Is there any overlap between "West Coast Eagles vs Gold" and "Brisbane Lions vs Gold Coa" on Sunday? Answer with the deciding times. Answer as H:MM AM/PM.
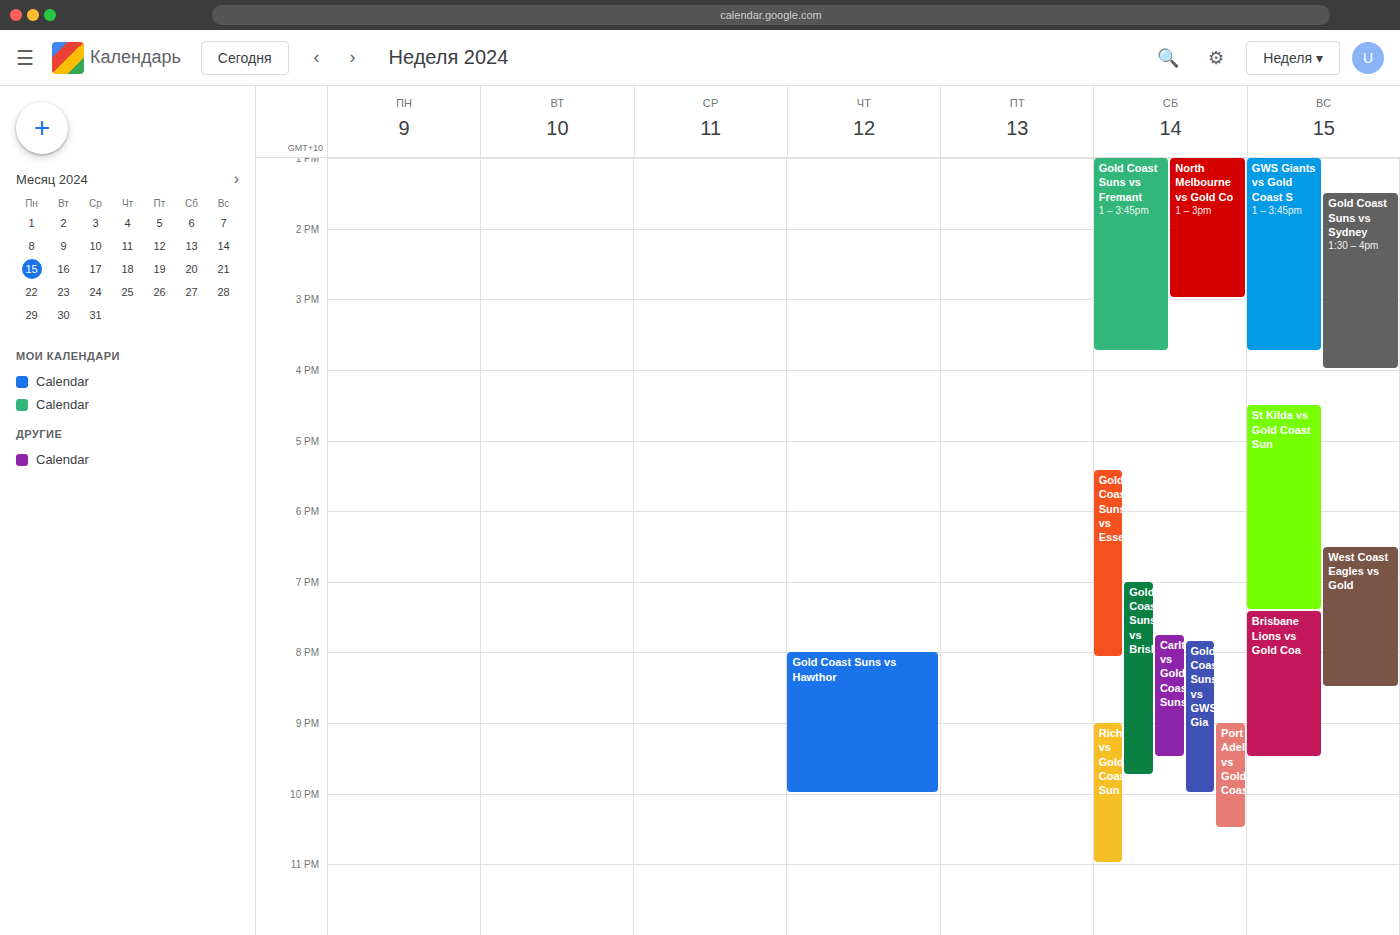
"Brisbane Lions vs Gold Coa" starts at 7:25 PM, before "West Coast Eagles vs Gold" ends at 8:30 PM -- they overlap.